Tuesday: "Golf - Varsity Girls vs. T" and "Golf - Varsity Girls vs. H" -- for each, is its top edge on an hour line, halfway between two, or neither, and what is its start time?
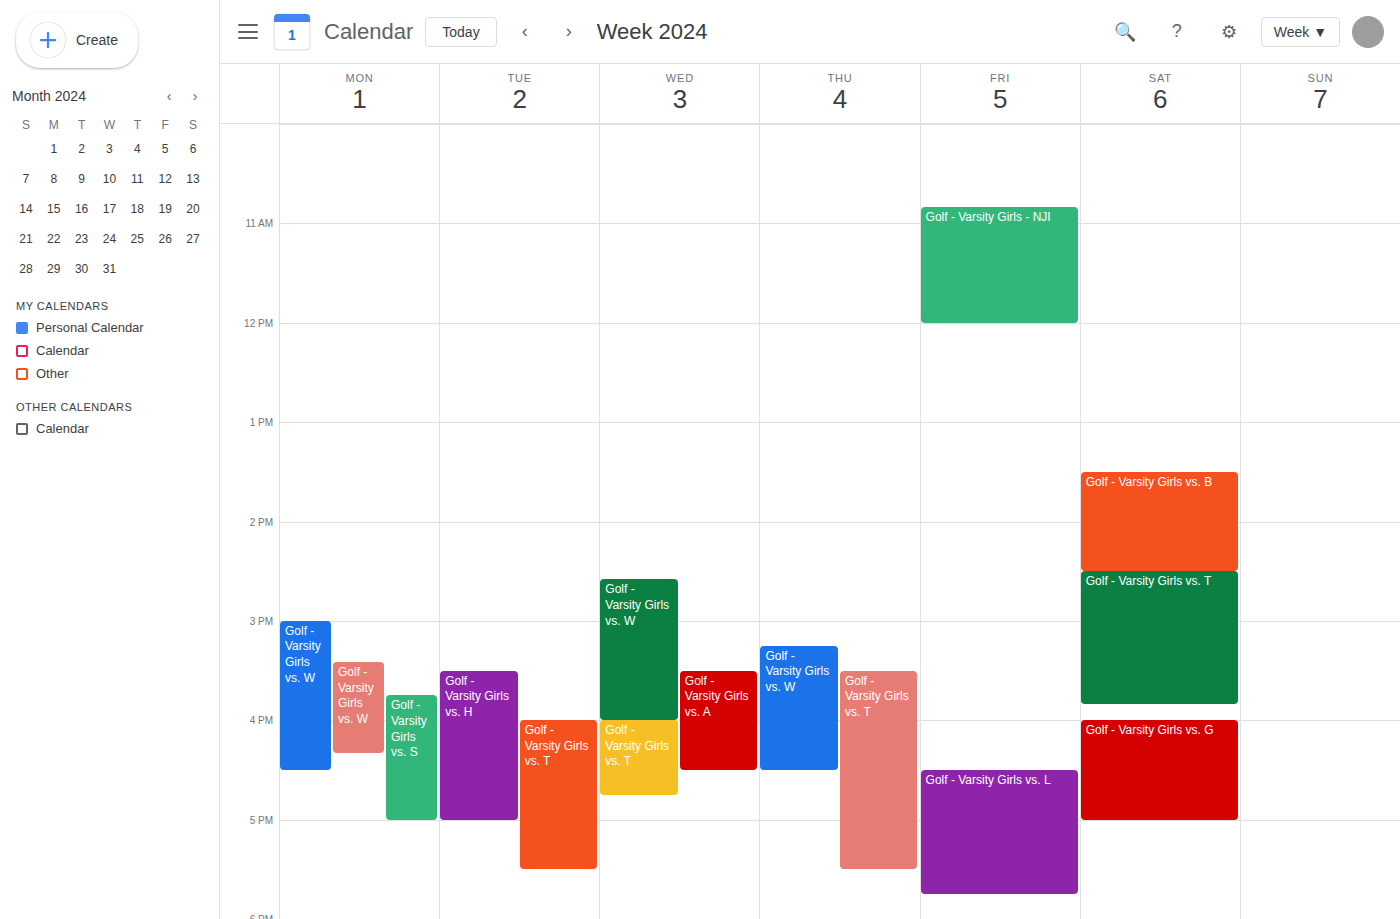
"Golf - Varsity Girls vs. T": 4:00 PM, exactly on the 4 PM line. "Golf - Varsity Girls vs. H": 3:30 PM, halfway between the 3 PM and 4 PM lines.